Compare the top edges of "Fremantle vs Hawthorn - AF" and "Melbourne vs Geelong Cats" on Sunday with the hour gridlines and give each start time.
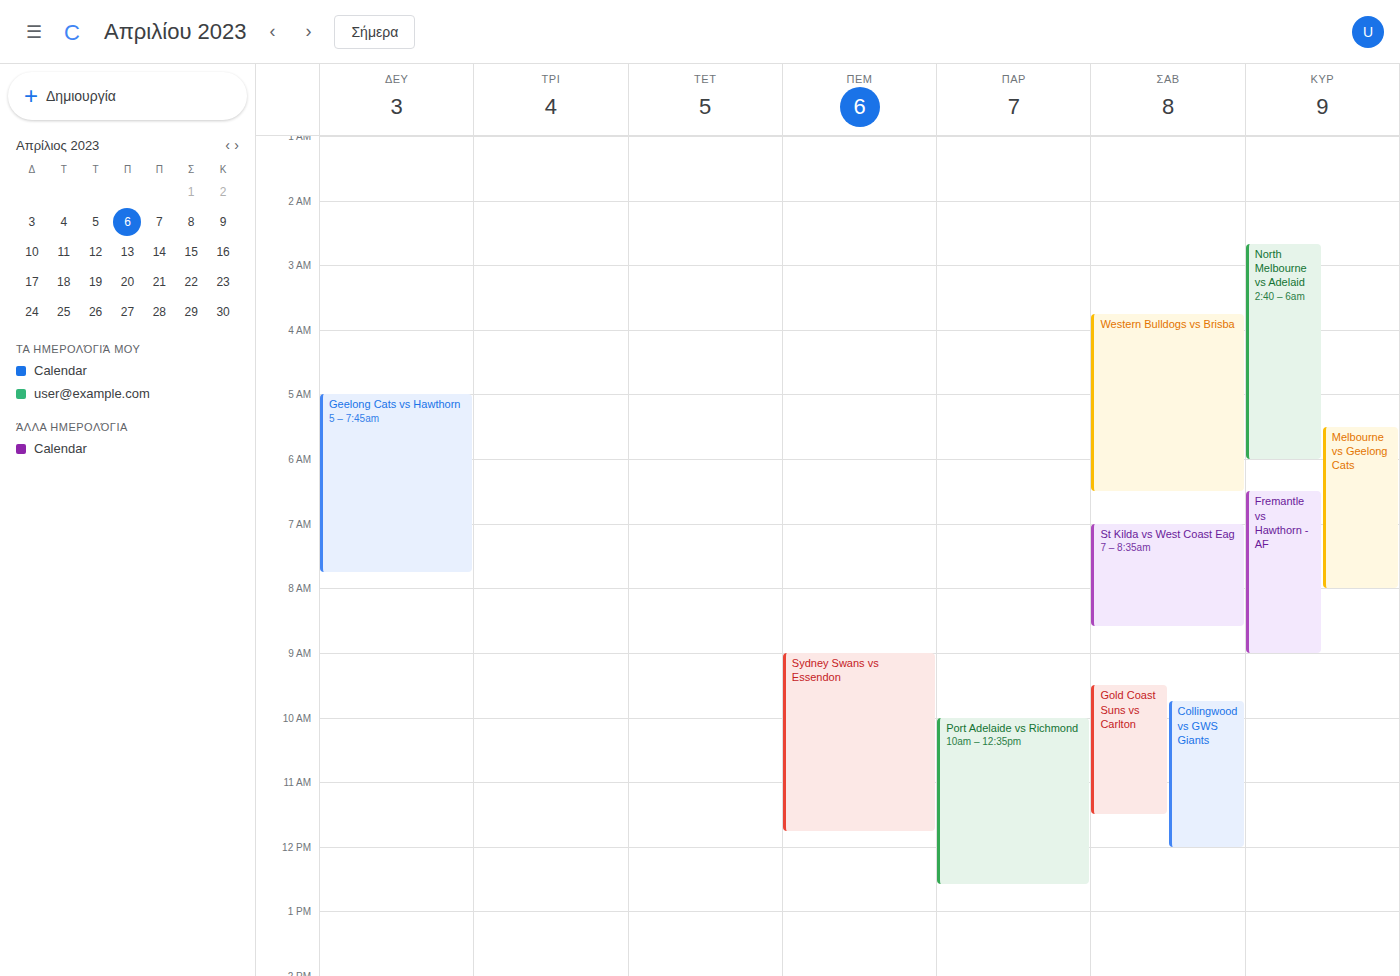
"Fremantle vs Hawthorn - AF": 6:30 AM, halfway between the 6 AM and 7 AM lines. "Melbourne vs Geelong Cats": 5:30 AM, halfway between the 5 AM and 6 AM lines.